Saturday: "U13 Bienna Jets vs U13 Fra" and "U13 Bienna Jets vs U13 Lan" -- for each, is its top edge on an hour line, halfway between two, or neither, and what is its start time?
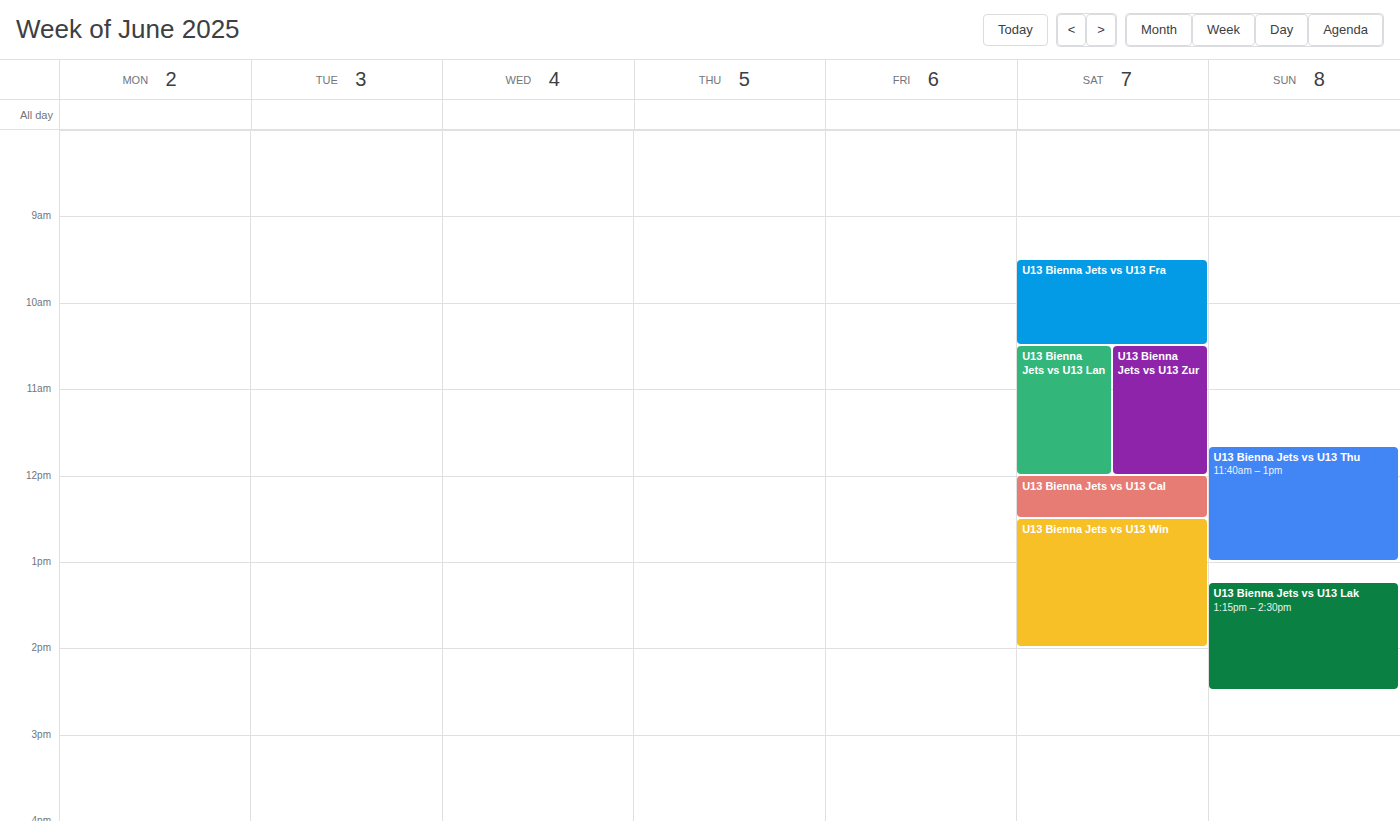
"U13 Bienna Jets vs U13 Fra": 09:30, halfway between the 09:00 and 10:00 lines. "U13 Bienna Jets vs U13 Lan": 10:30, halfway between the 10:00 and 11:00 lines.